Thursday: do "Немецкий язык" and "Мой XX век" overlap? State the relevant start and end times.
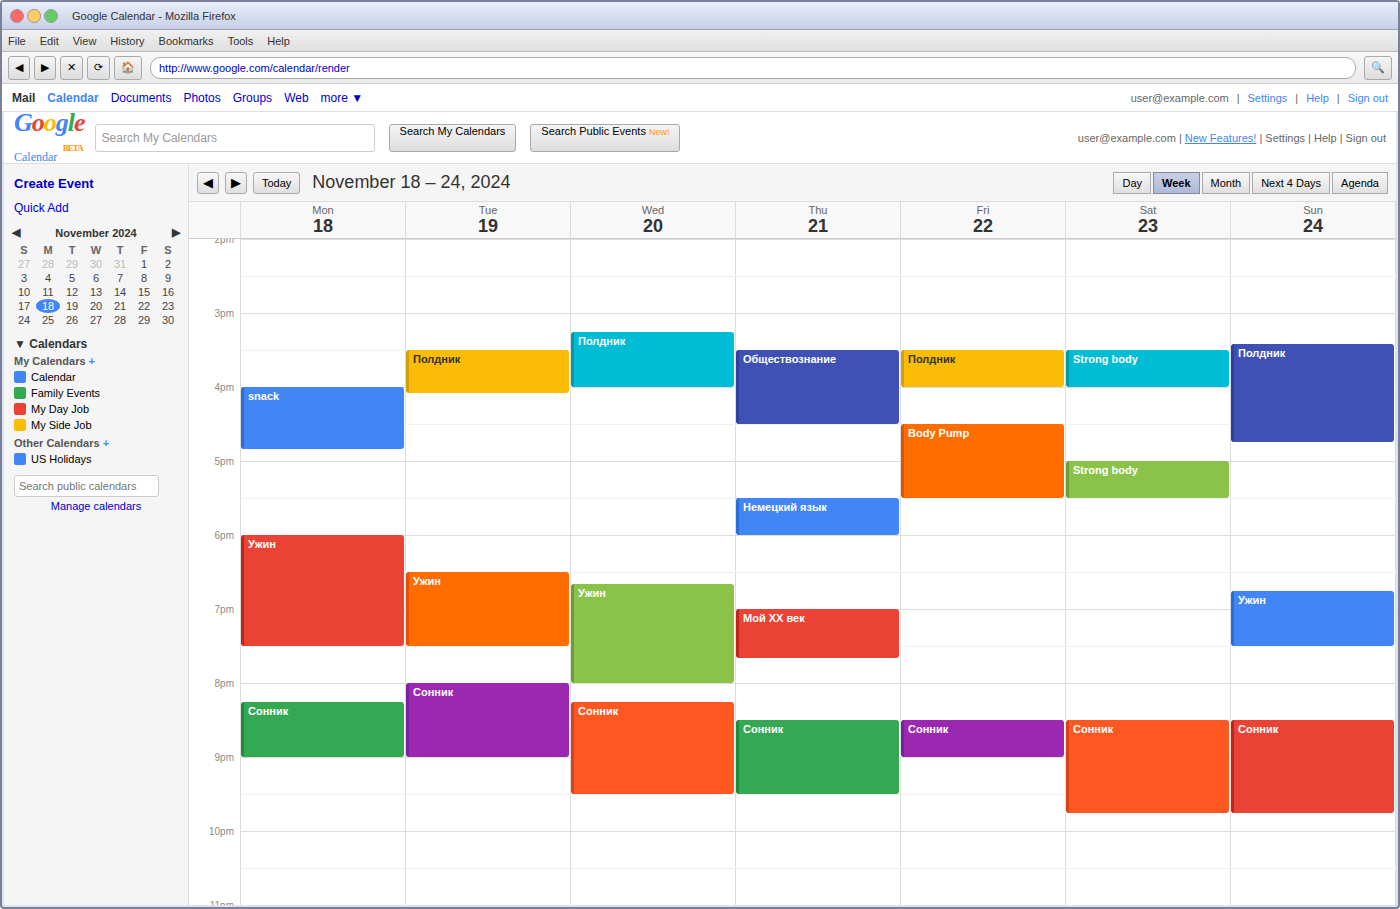
"Немецкий язык" ends at 6:00 PM and "Мой XX век" starts at 7:00 PM -- no overlap.